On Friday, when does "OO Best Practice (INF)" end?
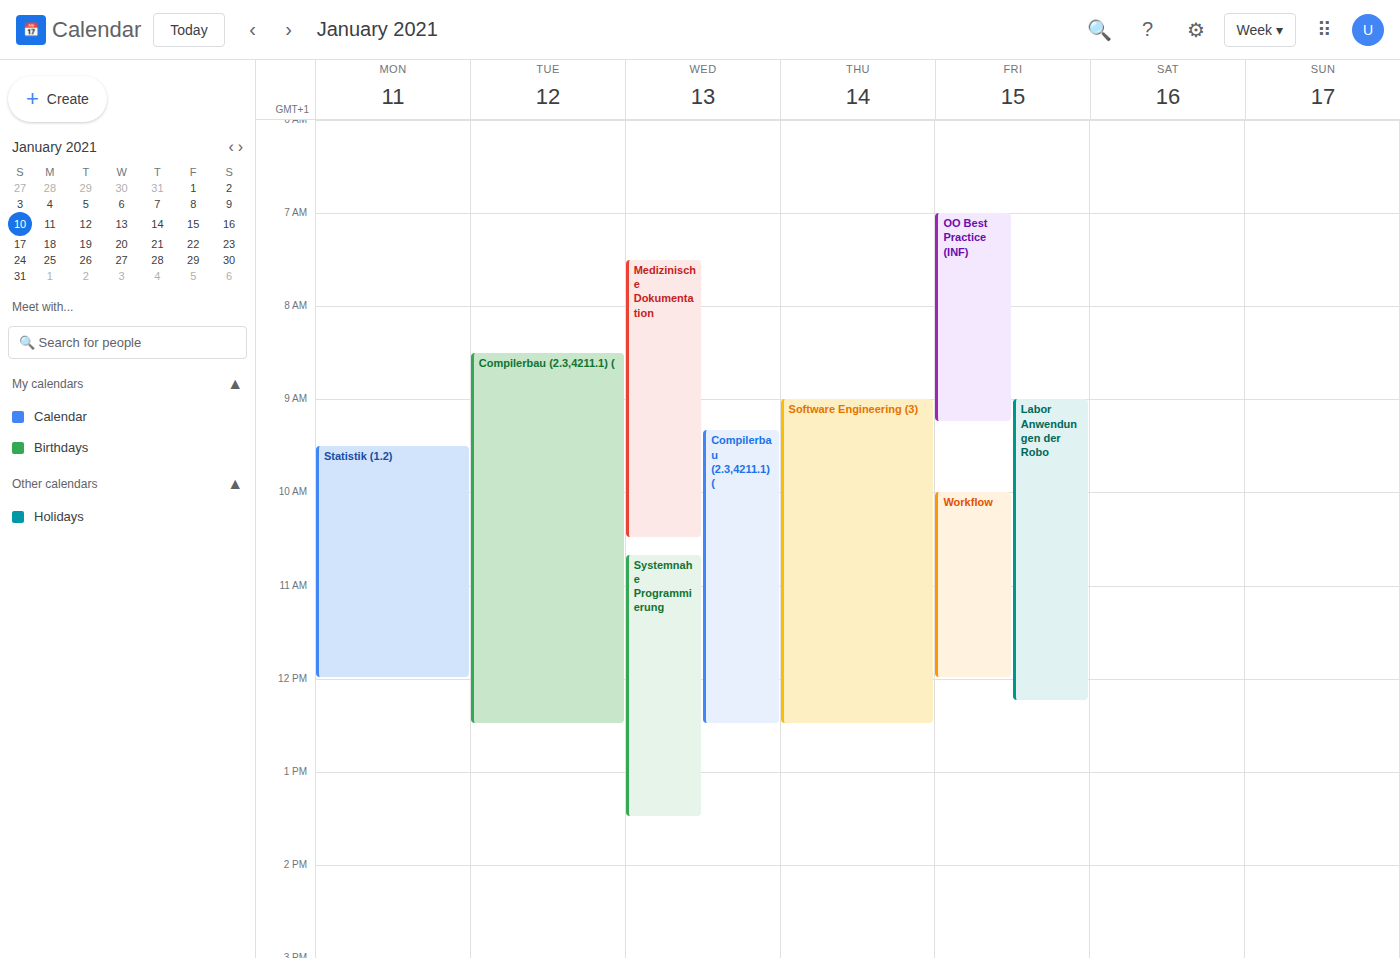
9:15 AM